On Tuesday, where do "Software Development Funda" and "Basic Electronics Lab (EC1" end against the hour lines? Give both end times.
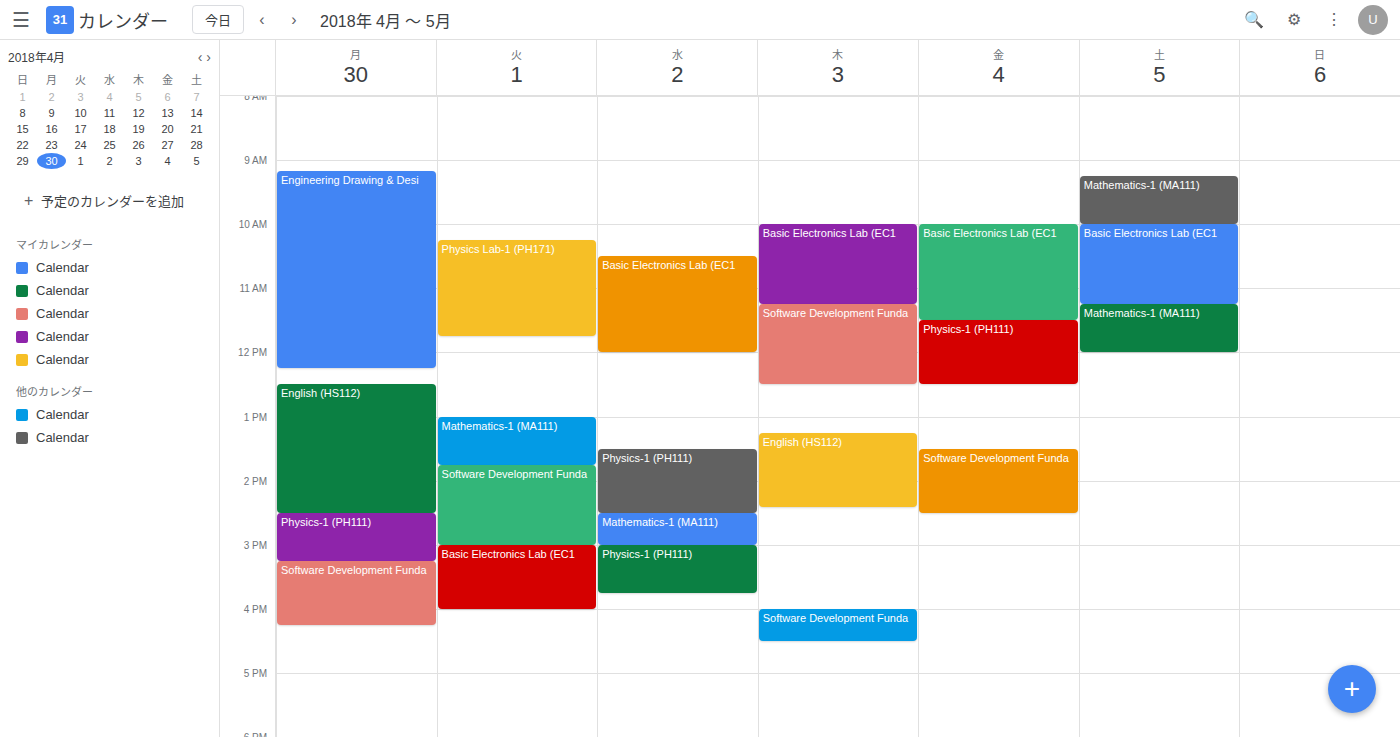
"Software Development Funda": 3:00 PM, exactly on the 3 PM line. "Basic Electronics Lab (EC1": 4:00 PM, exactly on the 4 PM line.